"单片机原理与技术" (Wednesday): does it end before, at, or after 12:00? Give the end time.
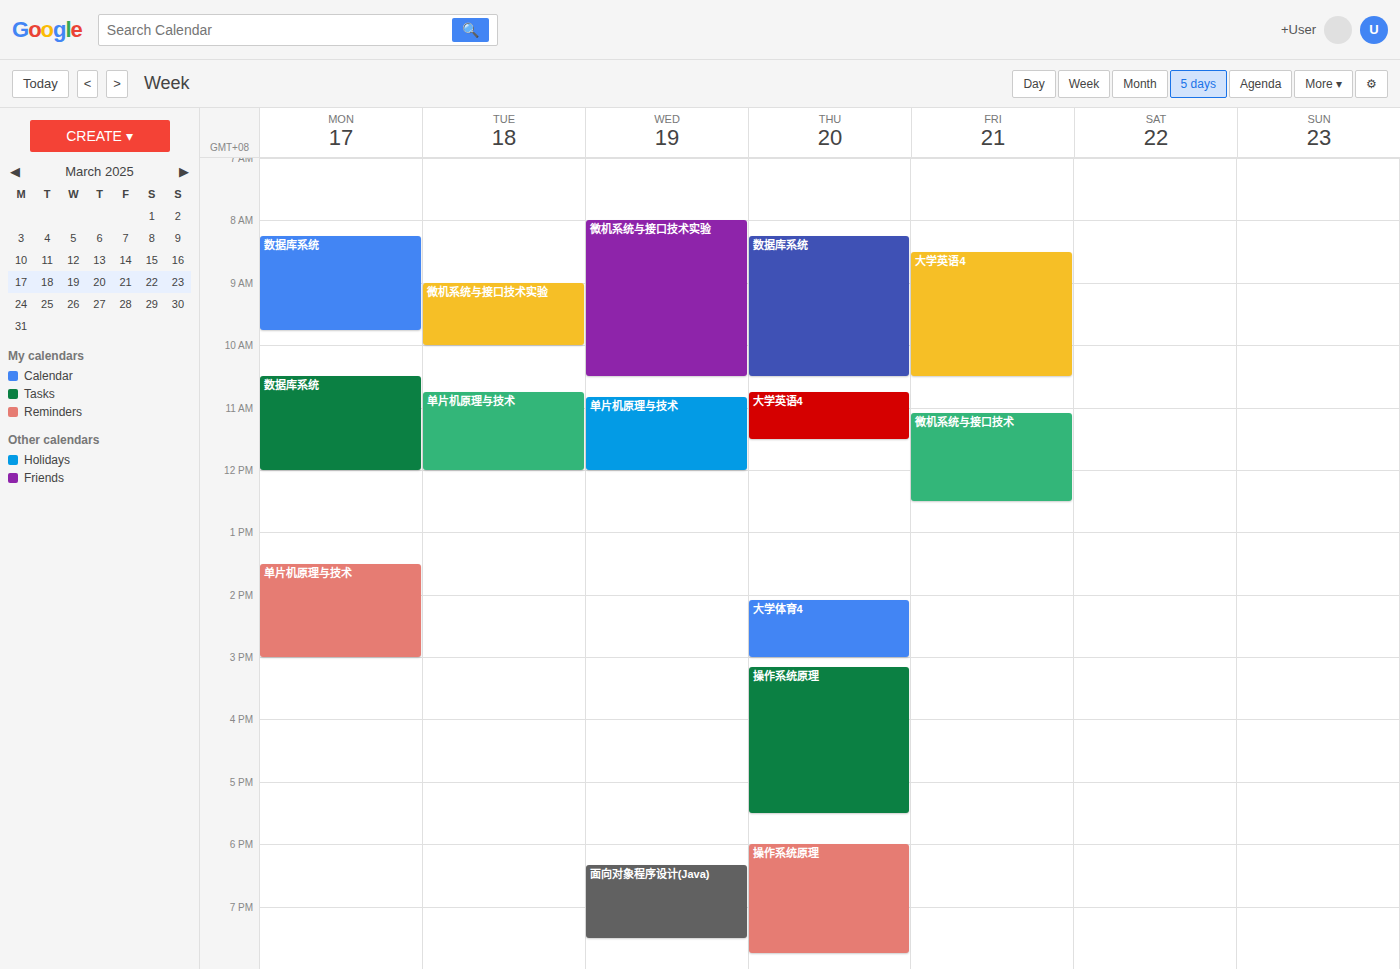
12:00 -- exactly at 12:00, on the 12:00 line.